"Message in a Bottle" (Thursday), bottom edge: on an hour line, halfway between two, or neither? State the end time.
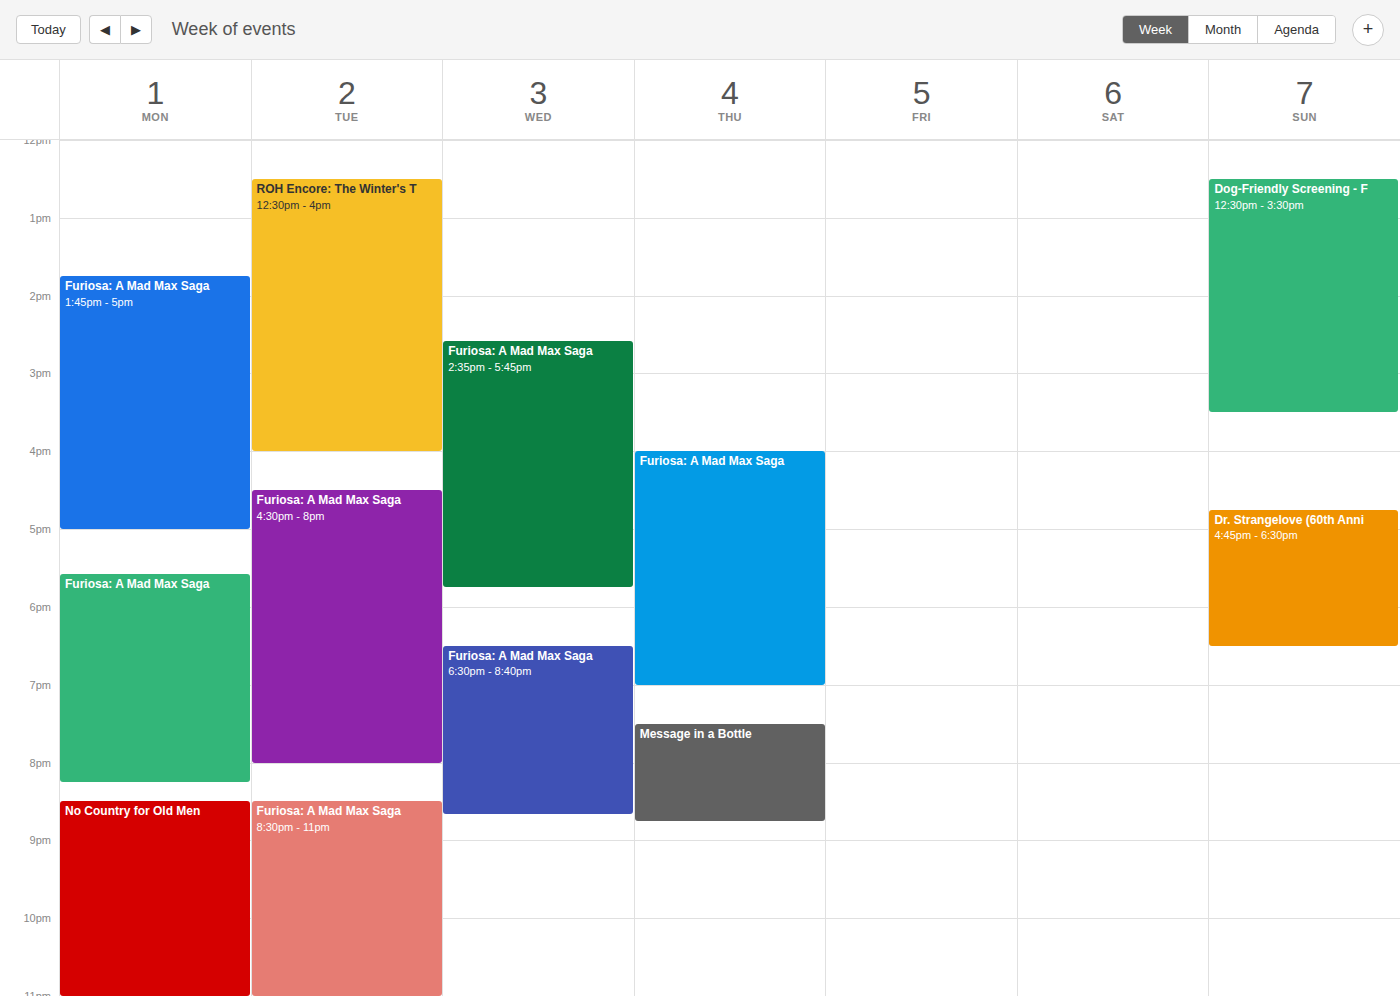
8:45 PM -- neither: three quarters of the way from the 8 PM line to the 9 PM line.